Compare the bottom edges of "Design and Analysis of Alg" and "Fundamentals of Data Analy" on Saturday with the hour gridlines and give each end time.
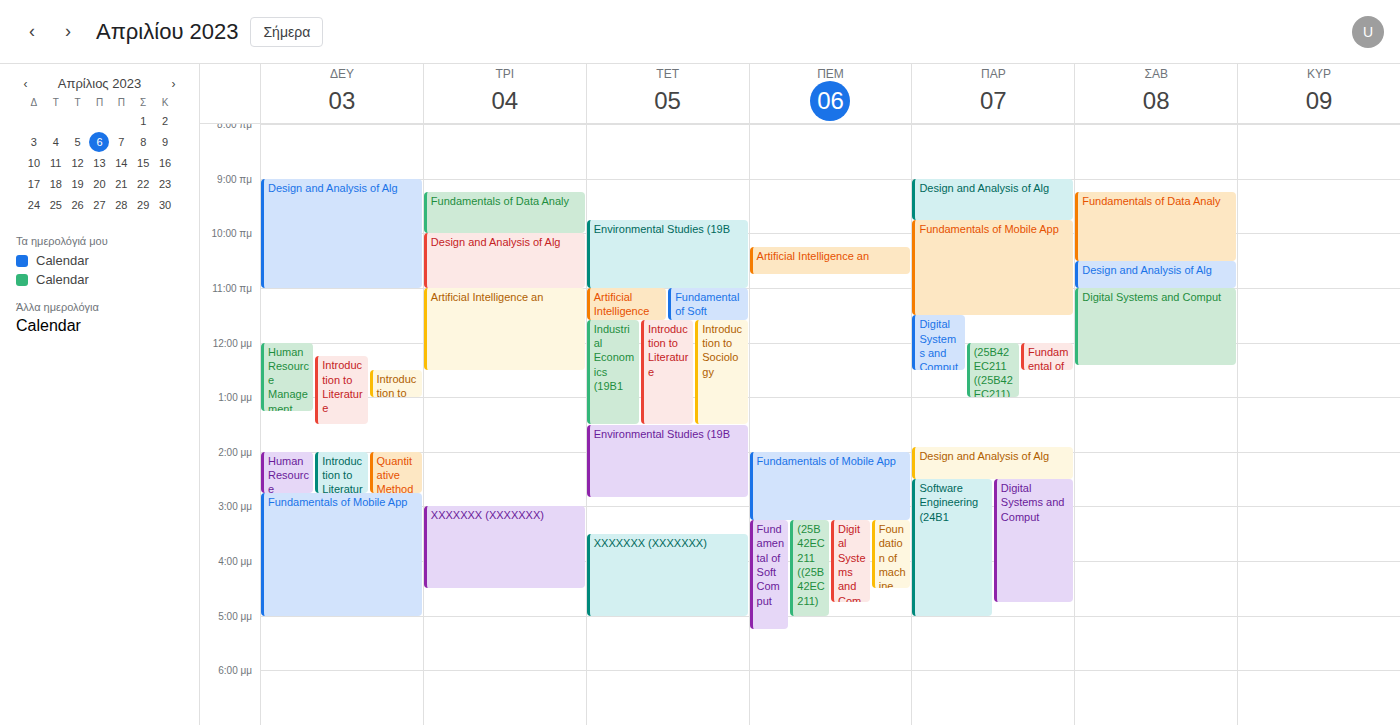
"Design and Analysis of Alg": 11:00 AM, exactly on the 11 AM line. "Fundamentals of Data Analy": 10:30 AM, halfway between the 10 AM and 11 AM lines.